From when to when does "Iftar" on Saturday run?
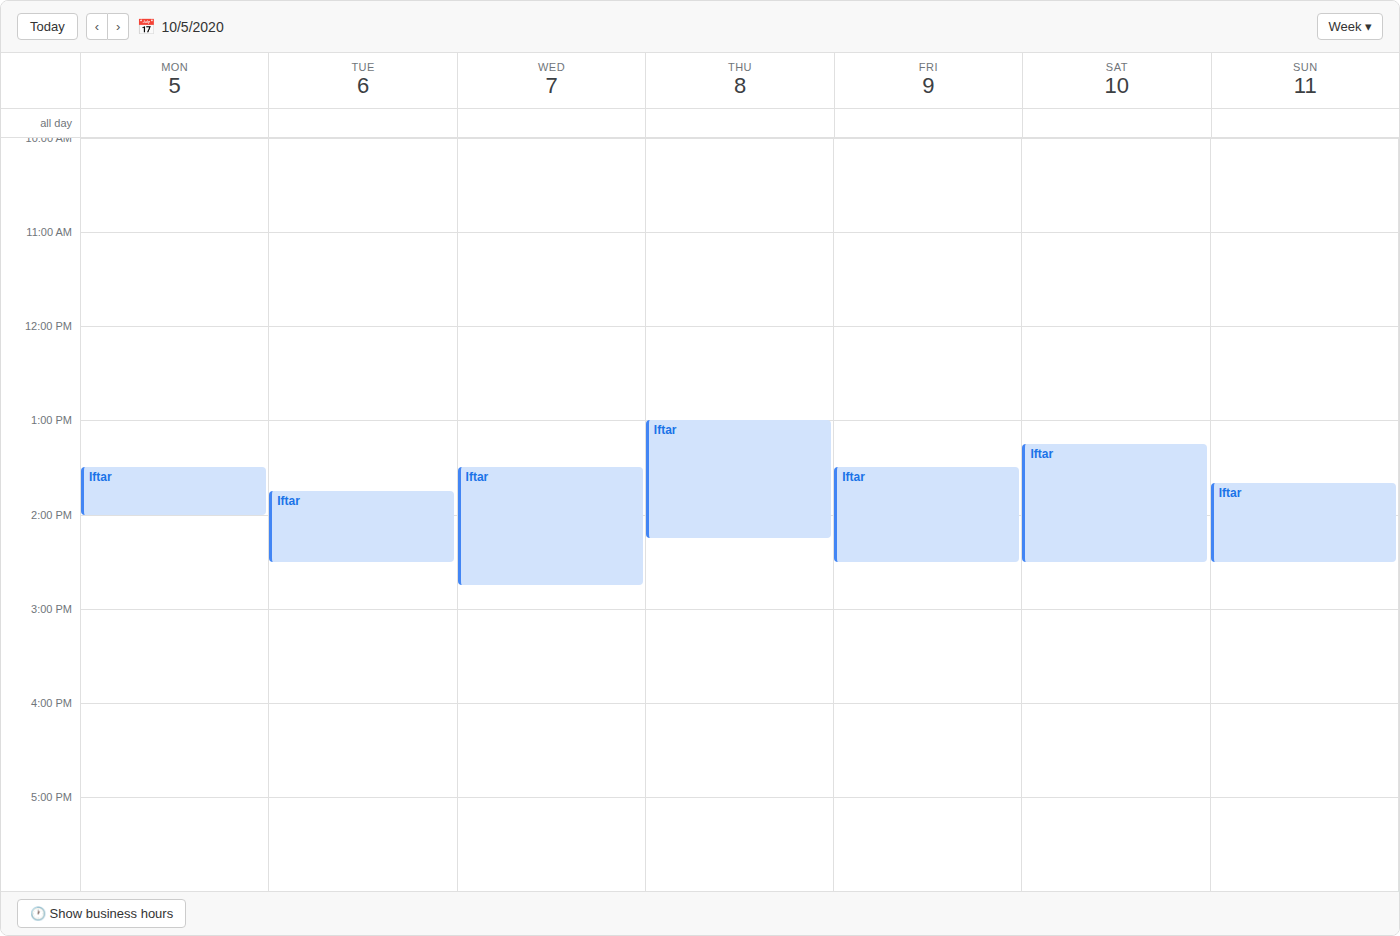
1:15 PM to 2:30 PM